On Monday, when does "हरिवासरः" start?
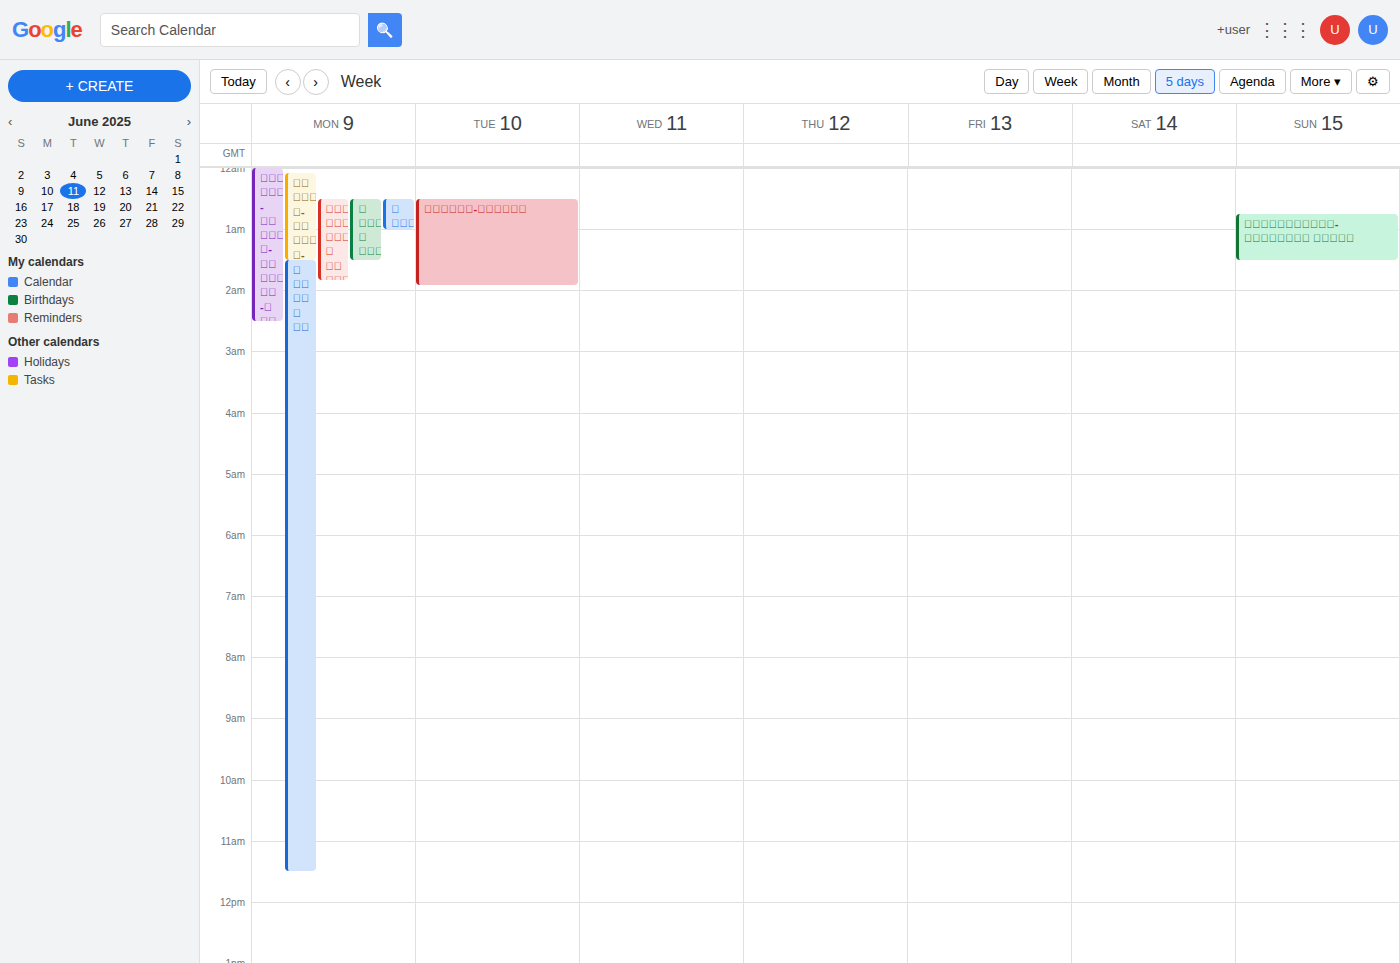
1:30 AM